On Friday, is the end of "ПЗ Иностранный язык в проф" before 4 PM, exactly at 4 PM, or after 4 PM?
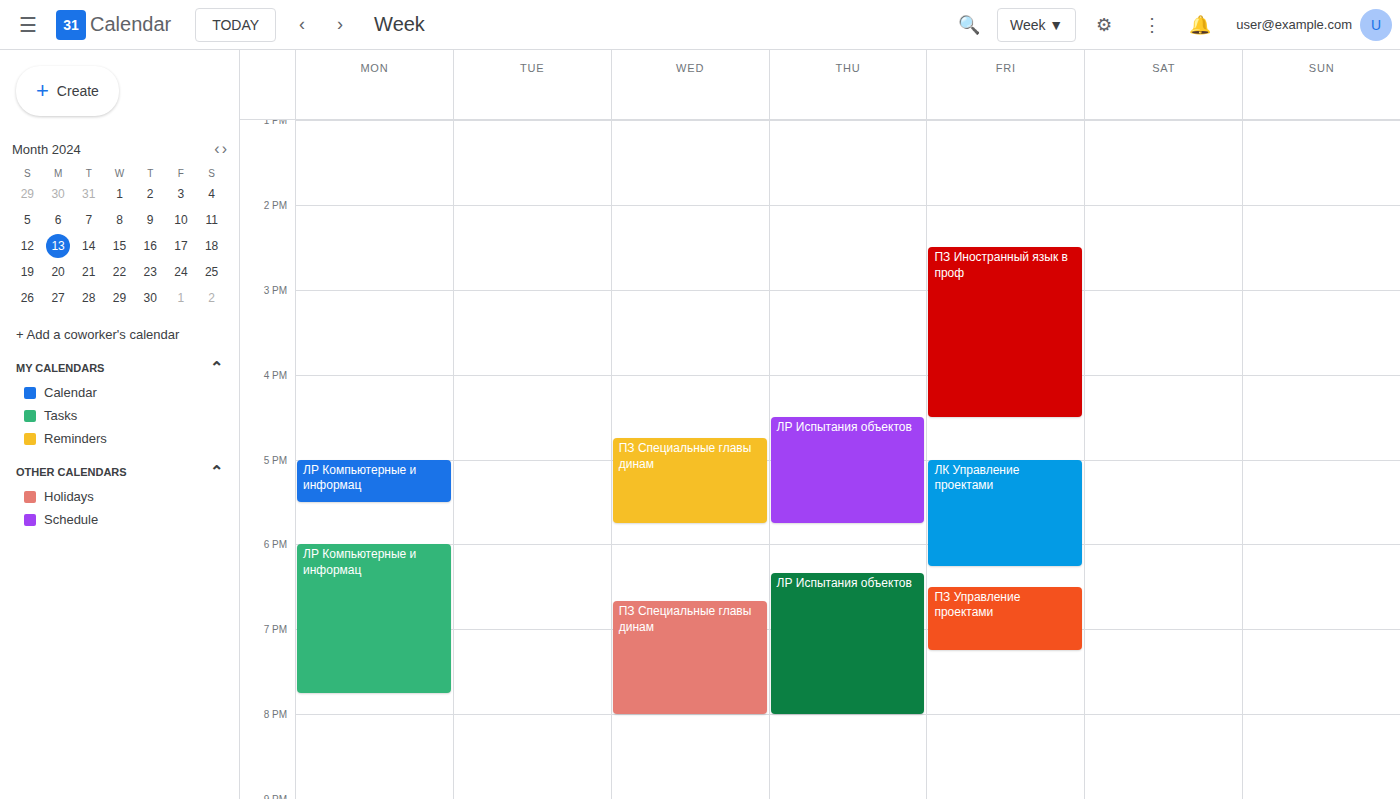
4:30 PM -- after 4 PM, 30 minutes below the 4 PM line.